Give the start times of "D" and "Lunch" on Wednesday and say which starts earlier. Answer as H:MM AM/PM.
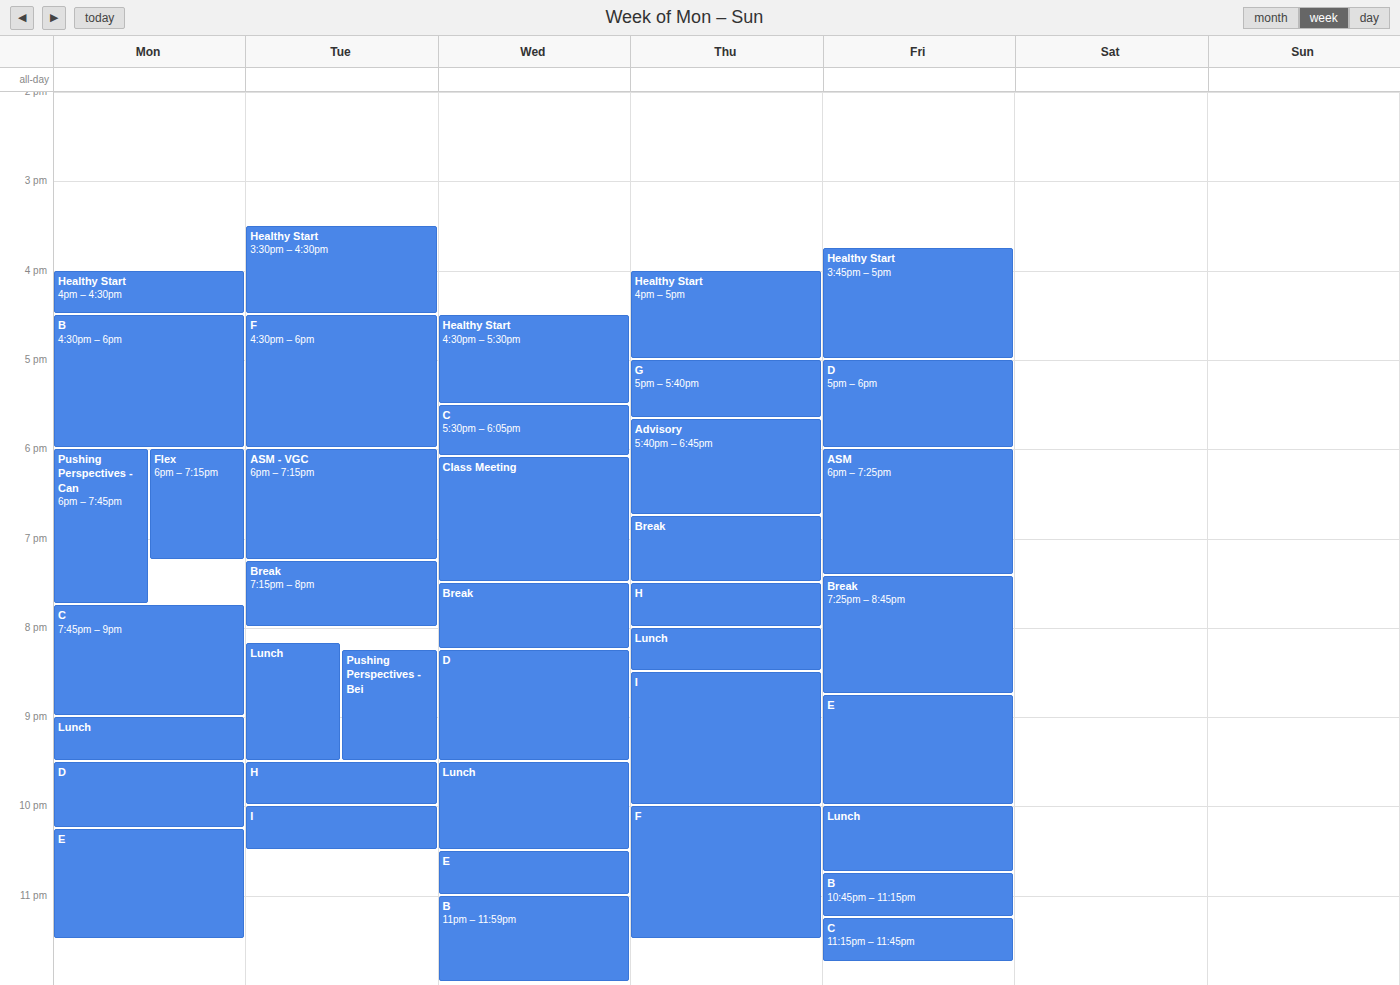
"D" 8:15 PM; "Lunch" 9:30 PM.